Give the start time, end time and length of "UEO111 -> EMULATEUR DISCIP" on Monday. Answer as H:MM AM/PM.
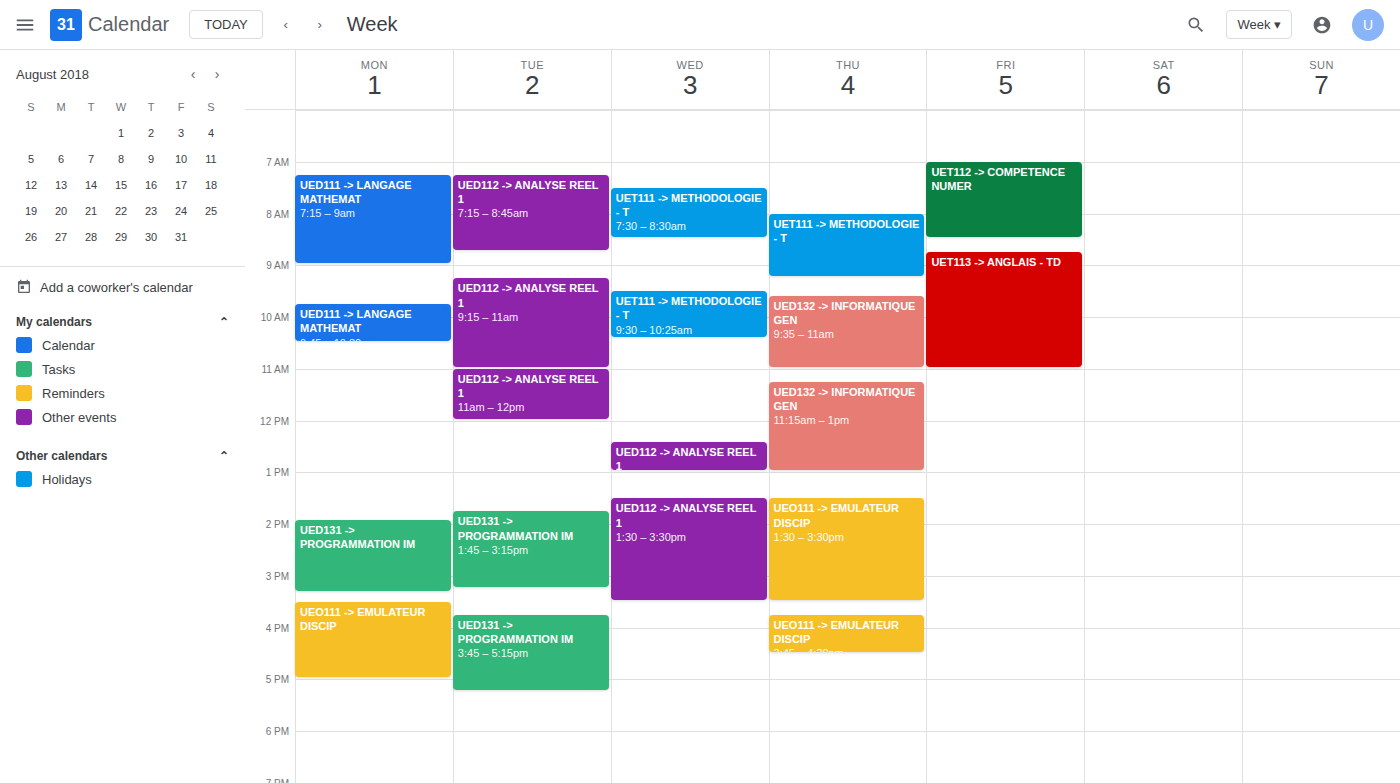
3:30 PM to 5:00 PM, 1 hour 30 minutes